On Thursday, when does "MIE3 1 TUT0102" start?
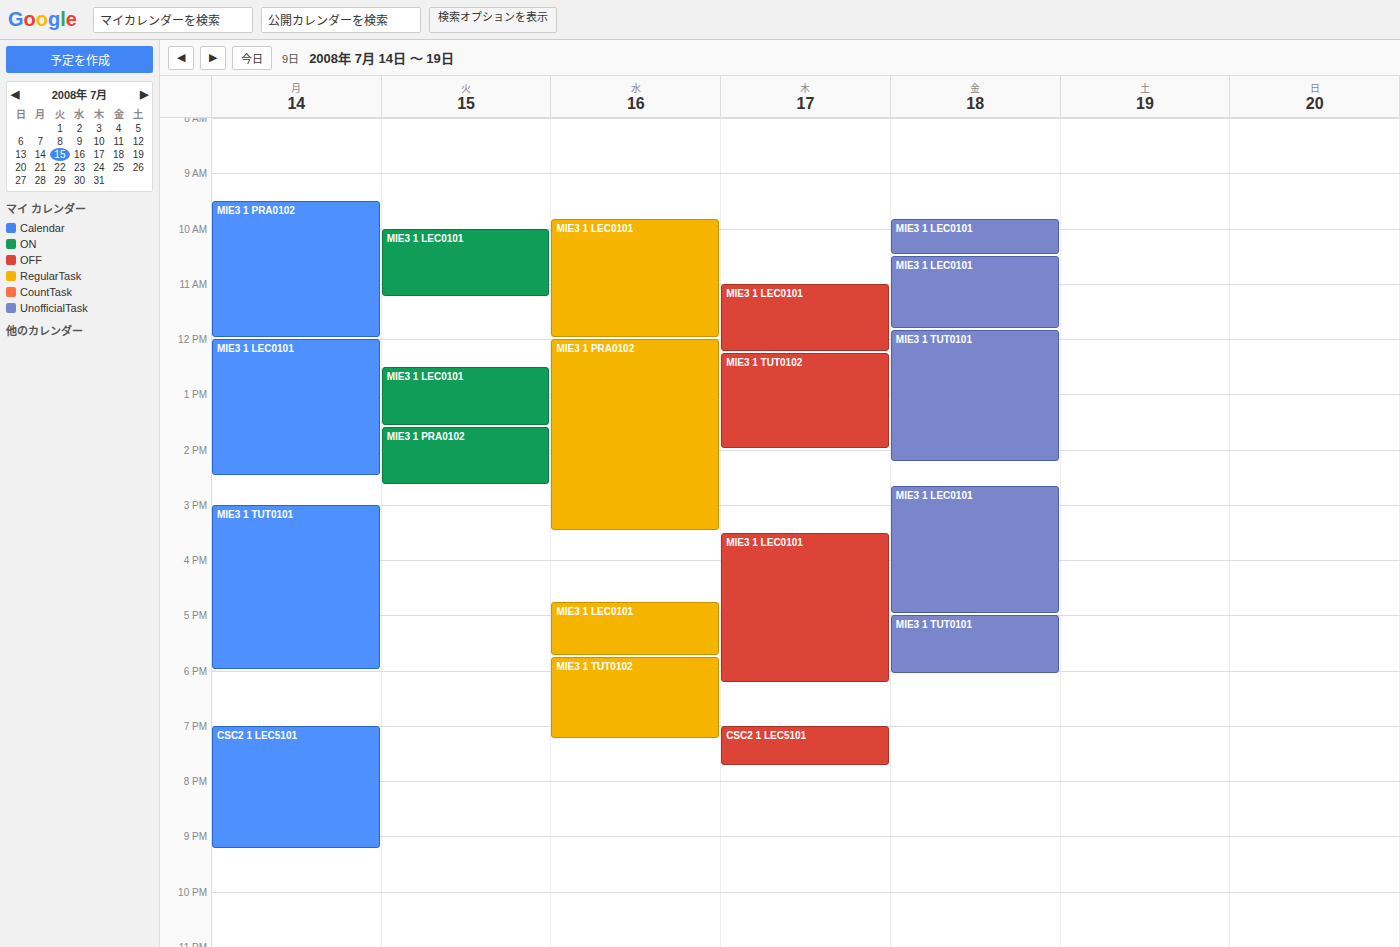
12:15